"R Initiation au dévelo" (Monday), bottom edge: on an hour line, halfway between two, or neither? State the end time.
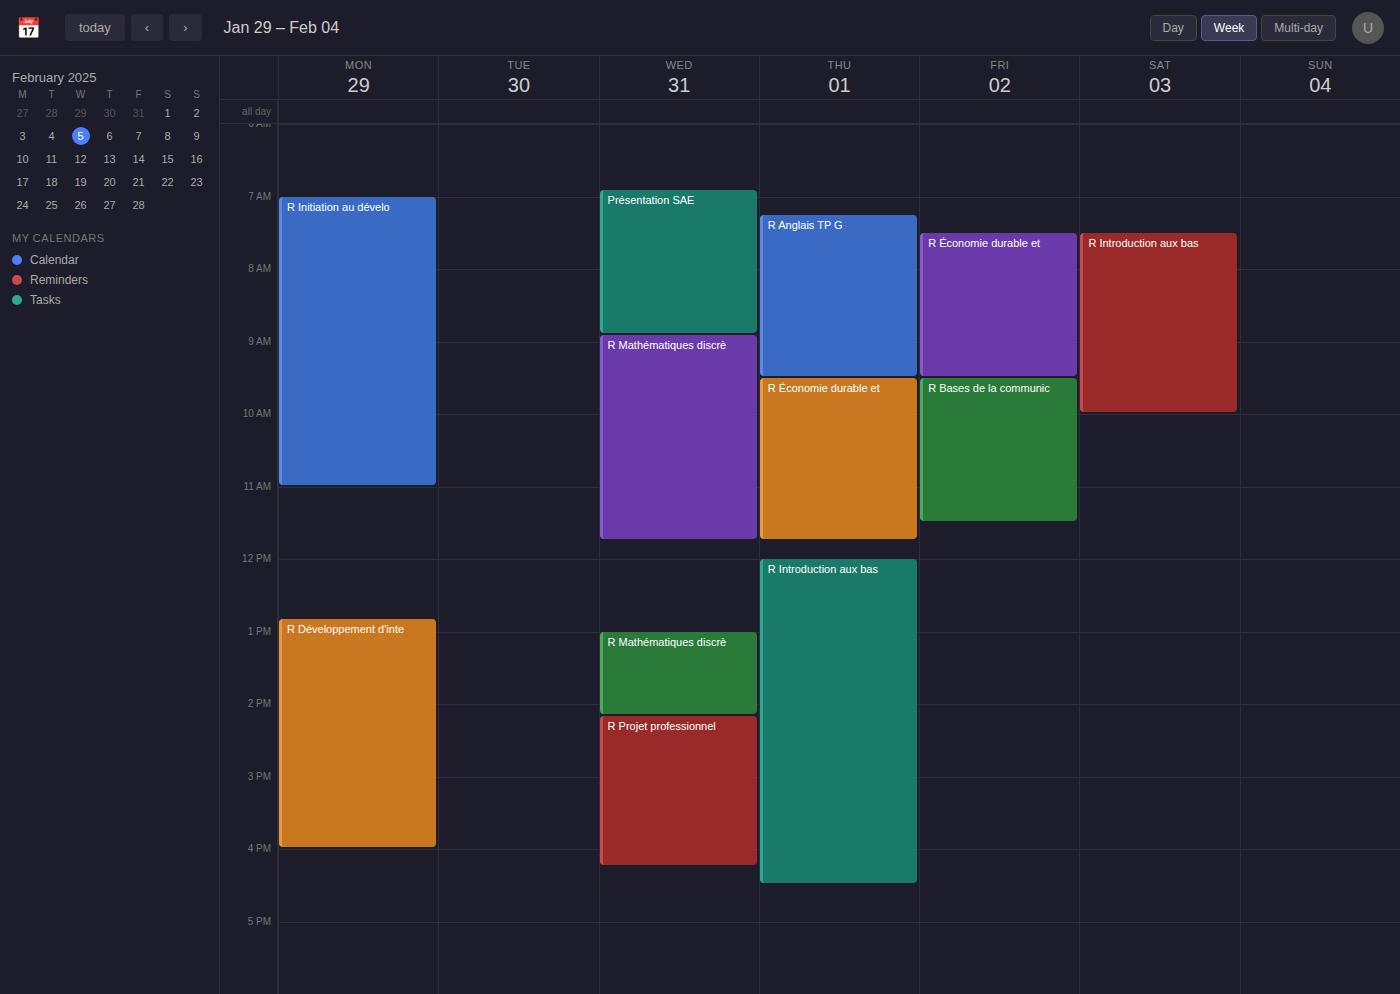
11:00 AM -- exactly on the 11 AM line.